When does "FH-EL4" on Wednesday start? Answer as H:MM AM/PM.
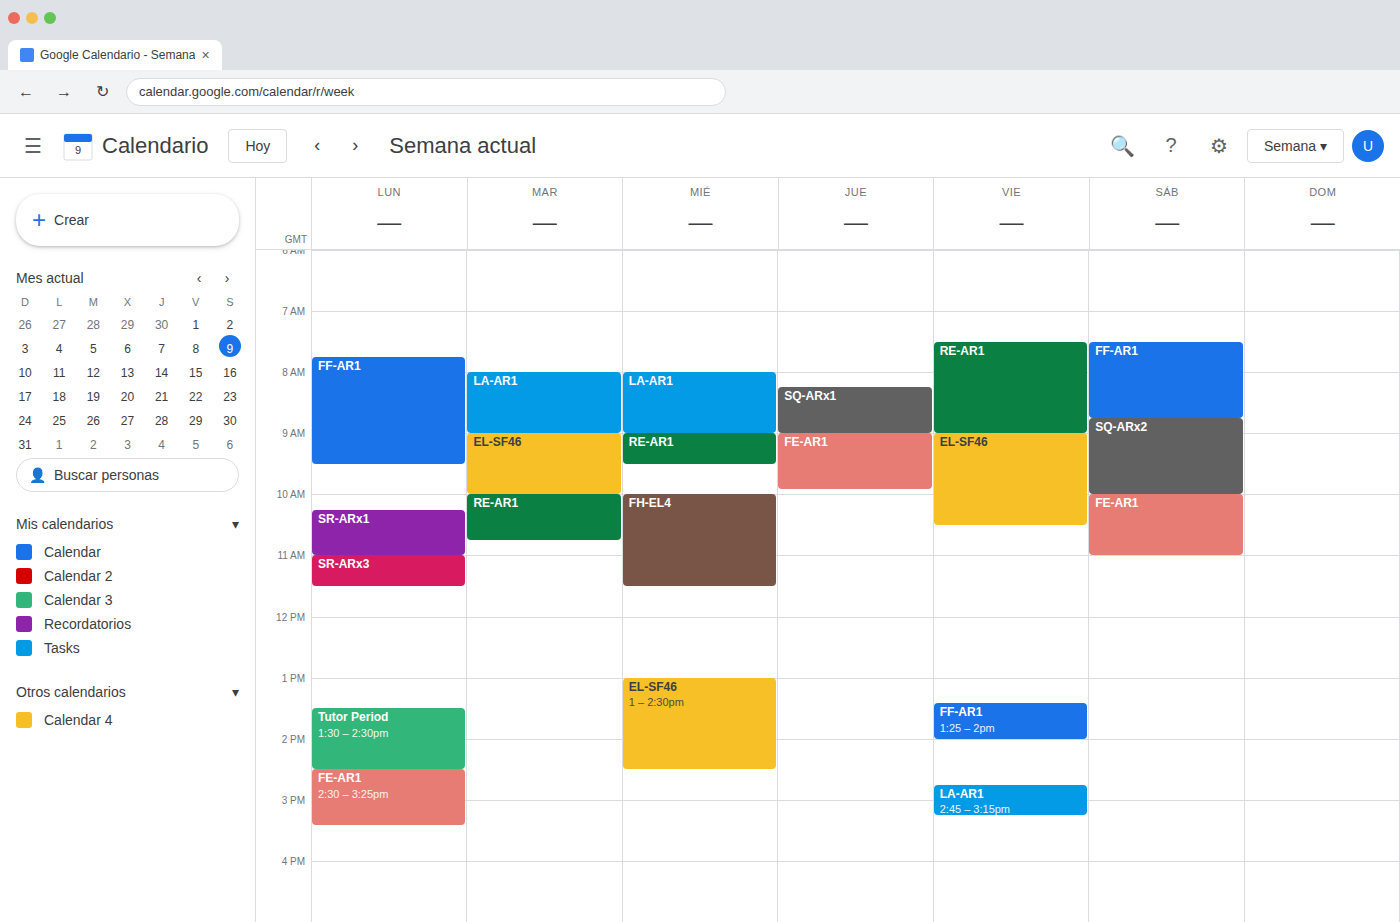
10:00 AM